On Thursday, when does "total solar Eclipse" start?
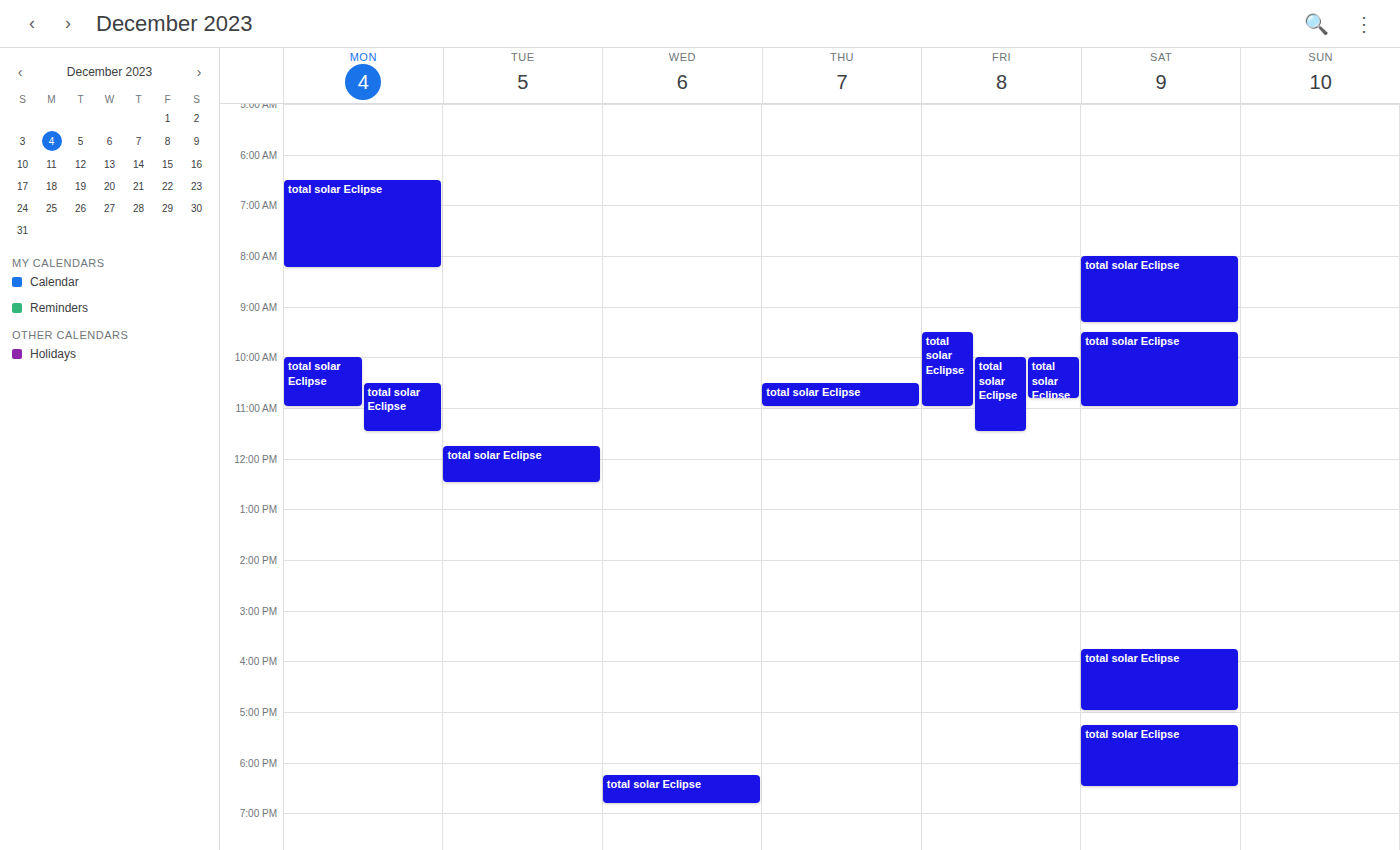
10:30 AM